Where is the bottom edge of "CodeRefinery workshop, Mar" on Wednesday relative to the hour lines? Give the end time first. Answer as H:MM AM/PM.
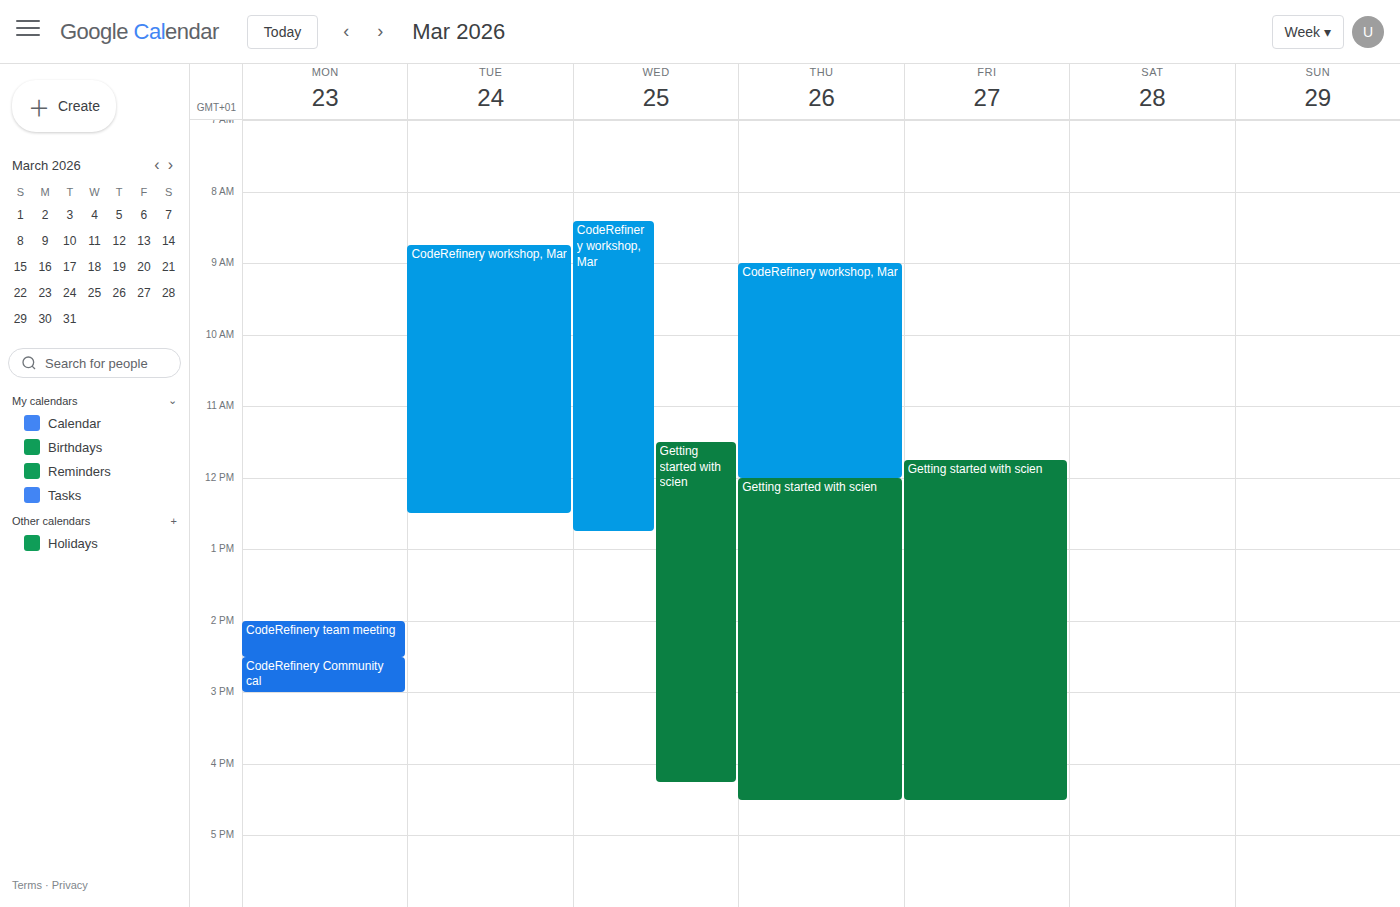
12:45 PM -- neither: three quarters of the way from the 12 PM line to the 1 PM line.